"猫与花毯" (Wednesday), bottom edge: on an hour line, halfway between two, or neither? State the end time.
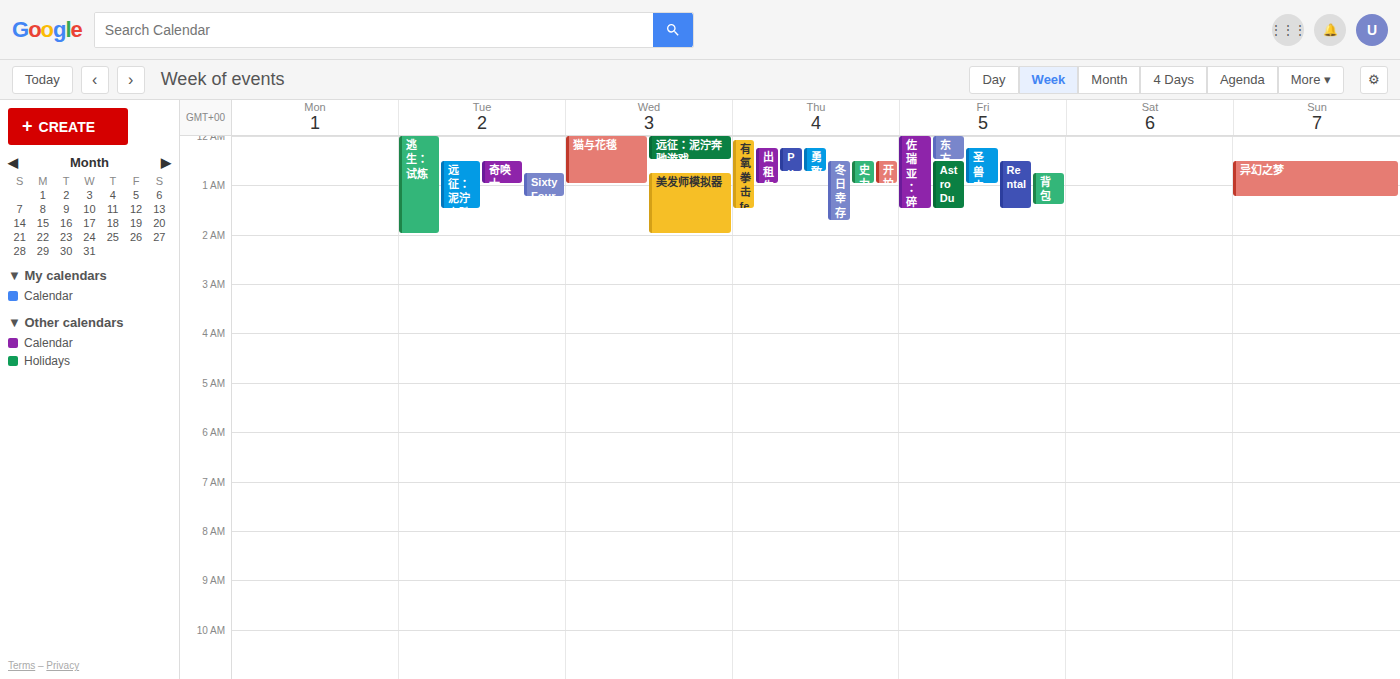
1:00 AM -- exactly on the 1 AM line.